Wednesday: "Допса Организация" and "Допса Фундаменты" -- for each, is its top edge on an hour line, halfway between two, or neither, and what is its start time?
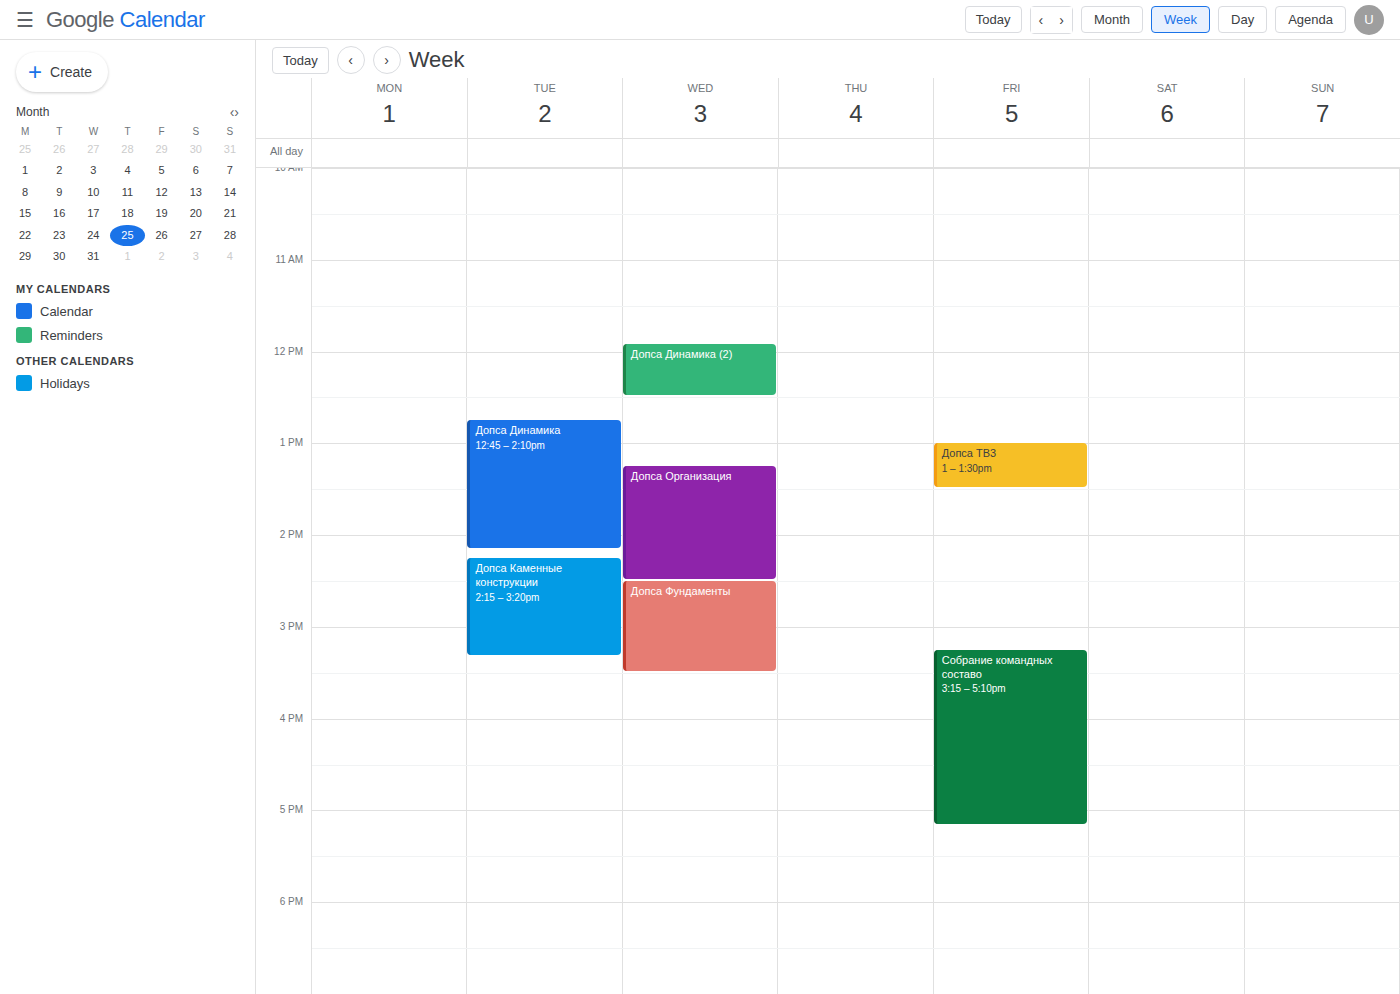
"Допса Организация": 1:15 PM, neither: a quarter of the way from the 1 PM line to the 2 PM line. "Допса Фундаменты": 2:30 PM, halfway between the 2 PM and 3 PM lines.